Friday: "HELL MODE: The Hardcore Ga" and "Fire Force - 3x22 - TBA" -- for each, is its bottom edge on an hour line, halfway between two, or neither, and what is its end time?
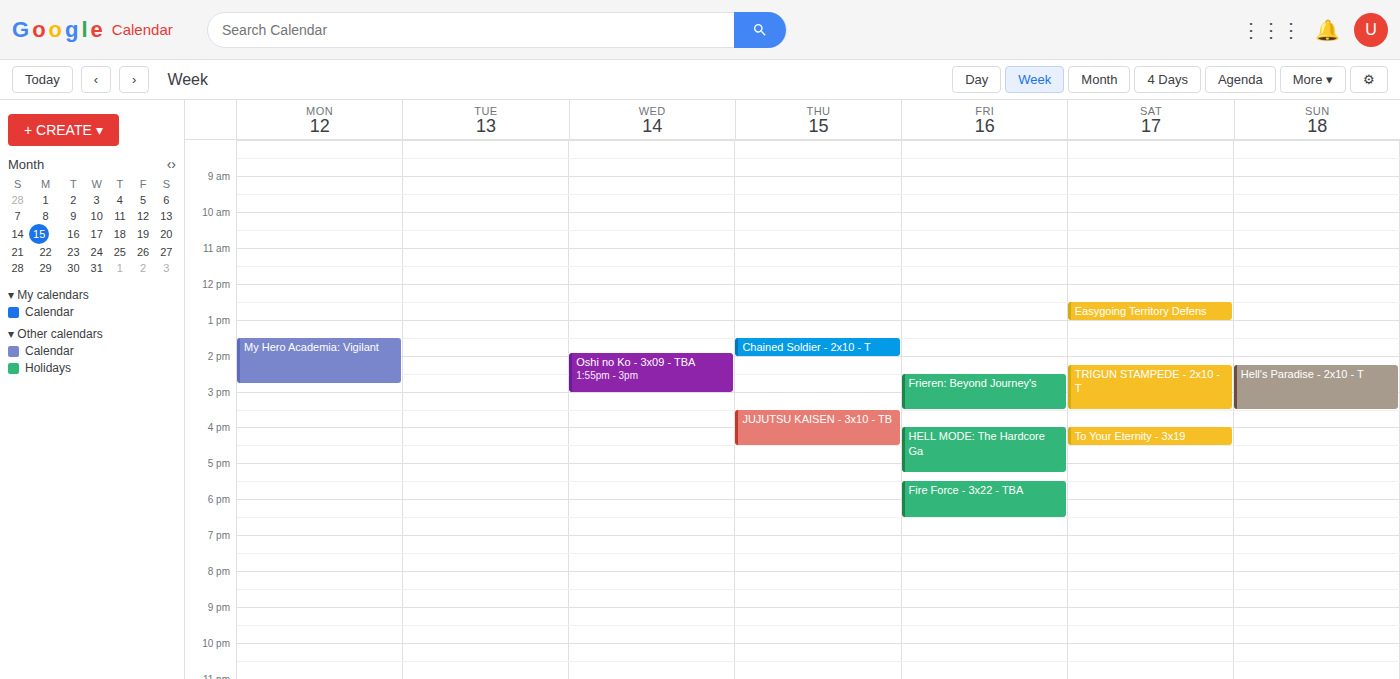
"HELL MODE: The Hardcore Ga": 5:15 PM, neither: a quarter of the way from the 5 PM line to the 6 PM line. "Fire Force - 3x22 - TBA": 6:30 PM, halfway between the 6 PM and 7 PM lines.